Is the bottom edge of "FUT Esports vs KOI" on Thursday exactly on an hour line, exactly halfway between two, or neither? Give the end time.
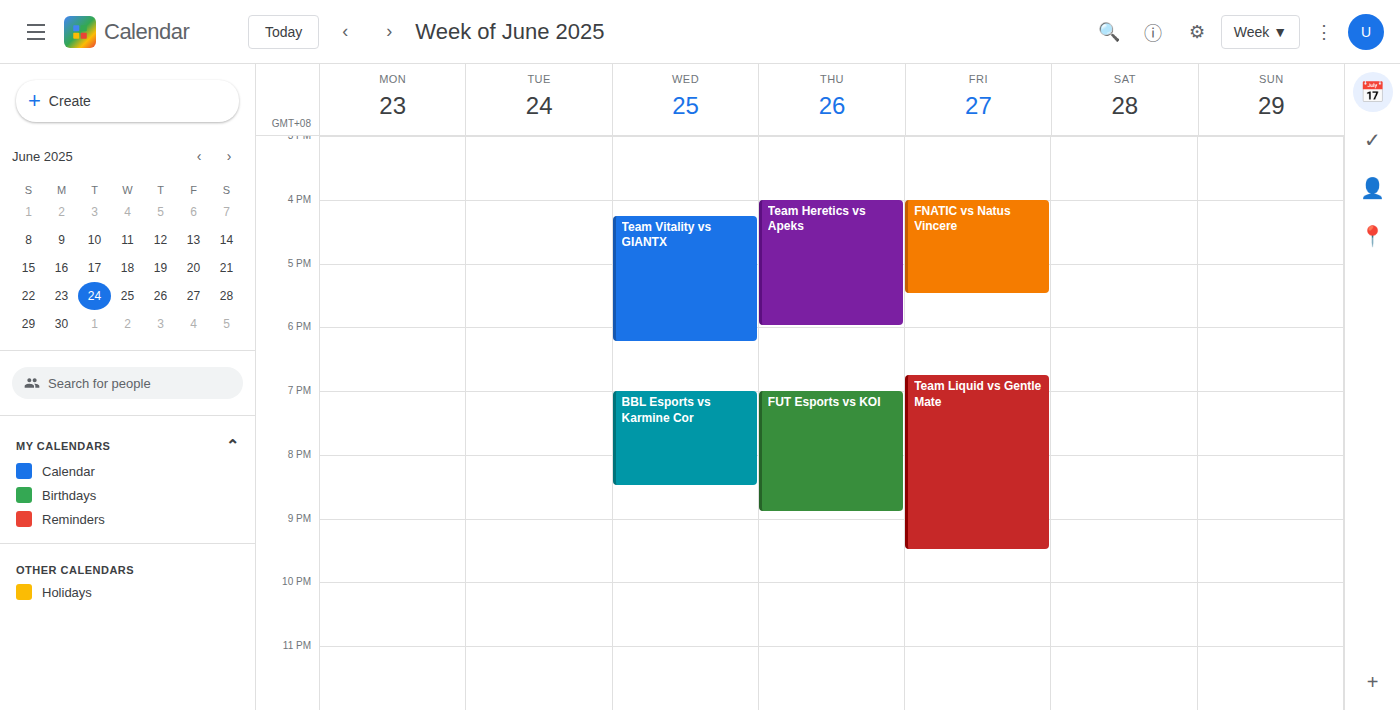
8:55 PM -- neither: 55 minutes below the 8 PM line and 5 minutes above the 9 PM line.